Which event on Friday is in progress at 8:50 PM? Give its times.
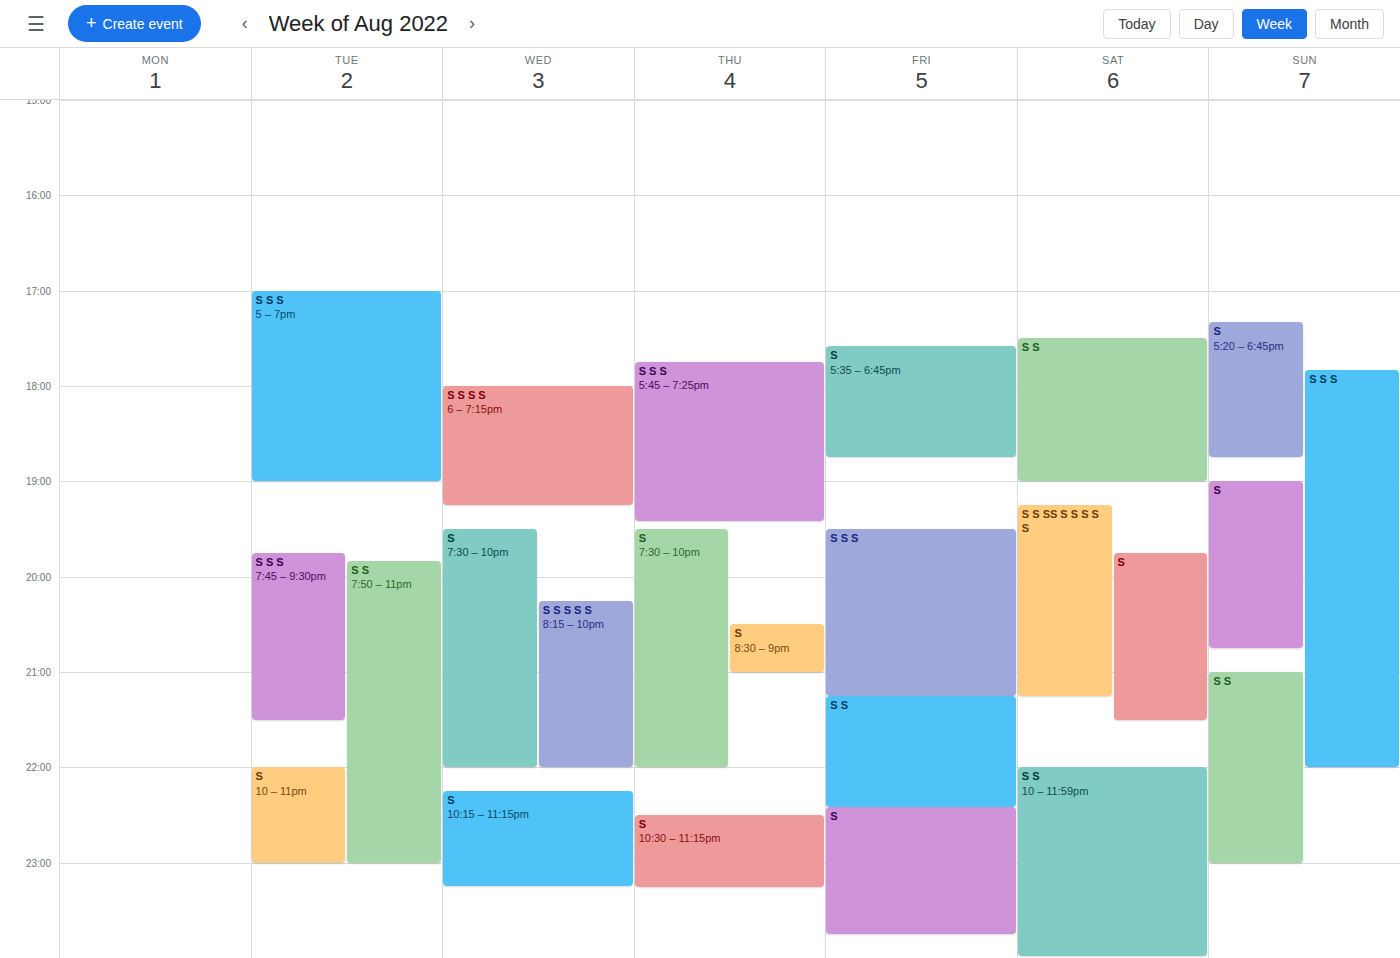
"S S S", 7:30 PM to 9:15 PM